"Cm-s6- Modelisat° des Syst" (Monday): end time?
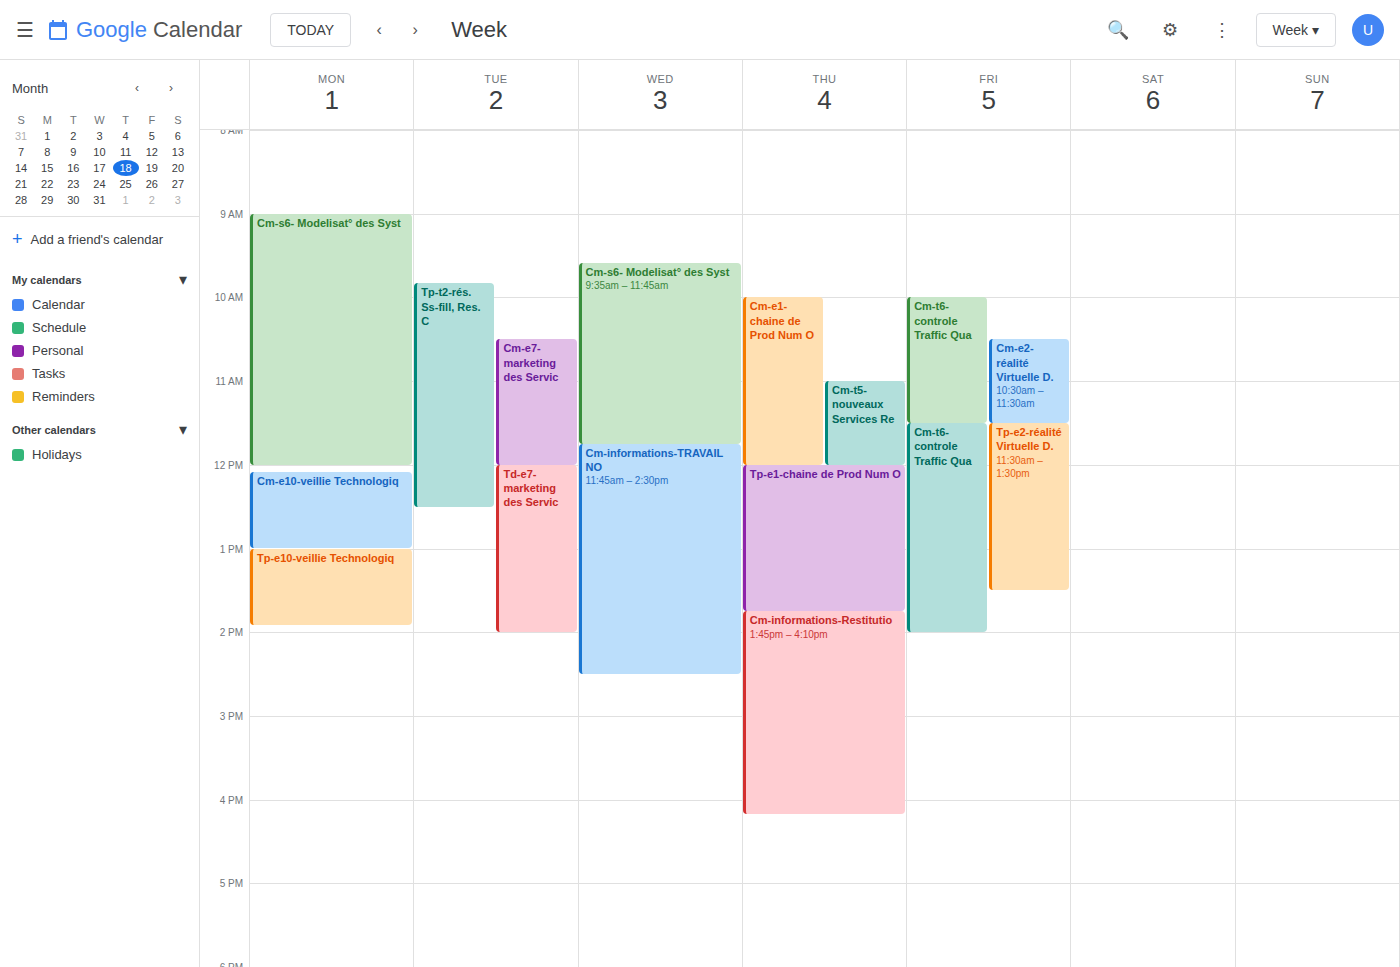
12:00 PM